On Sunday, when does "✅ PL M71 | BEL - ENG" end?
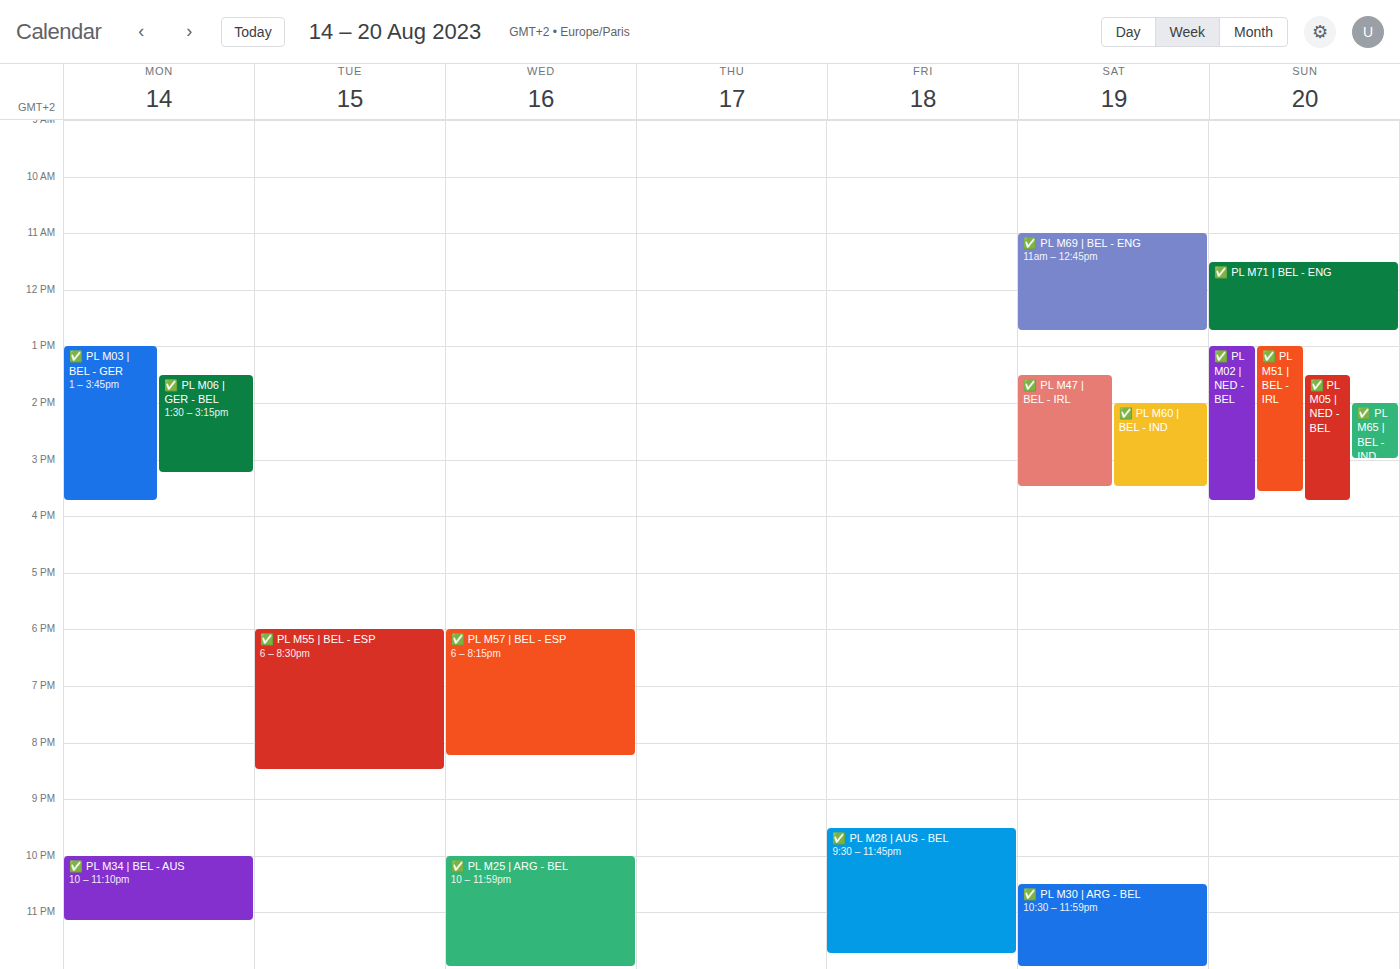
12:45 PM